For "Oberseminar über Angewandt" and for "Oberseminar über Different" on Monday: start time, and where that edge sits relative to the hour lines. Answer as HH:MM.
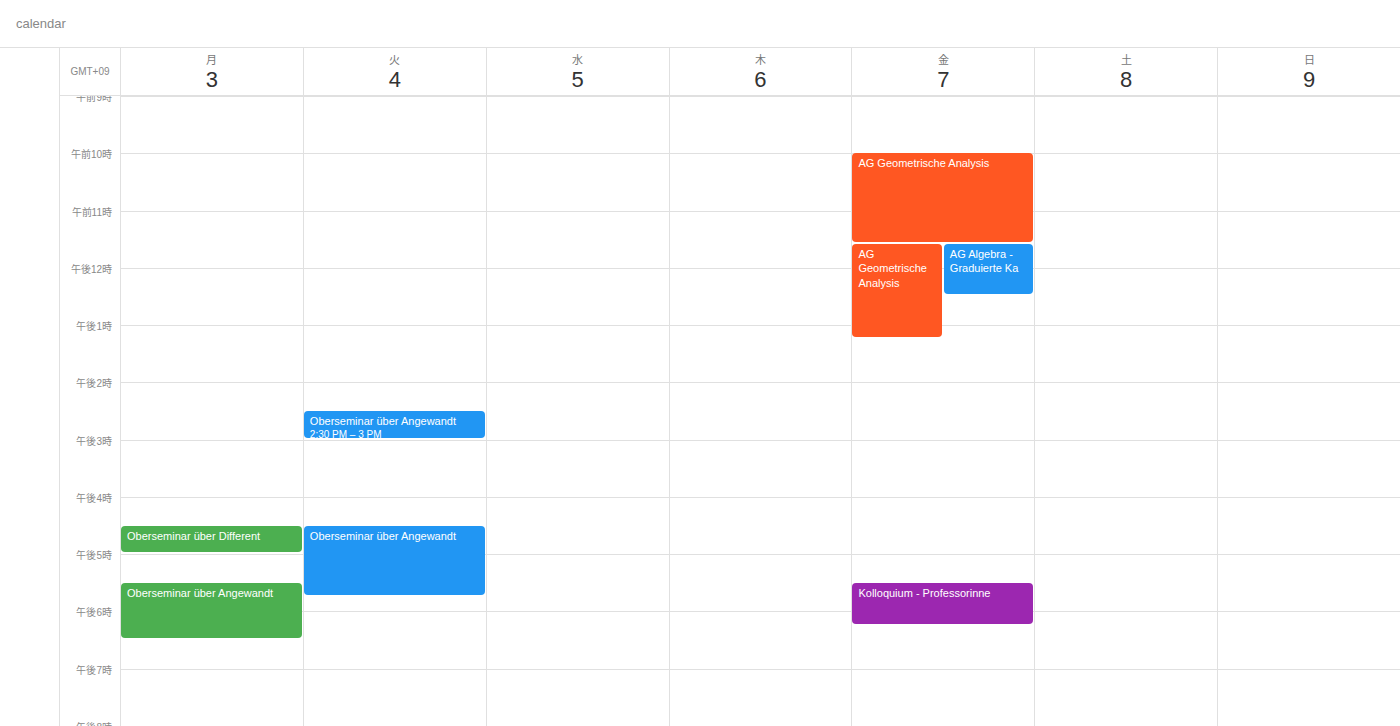
"Oberseminar über Angewandt": 17:30, halfway between the 17:00 and 18:00 lines. "Oberseminar über Different": 16:30, halfway between the 16:00 and 17:00 lines.